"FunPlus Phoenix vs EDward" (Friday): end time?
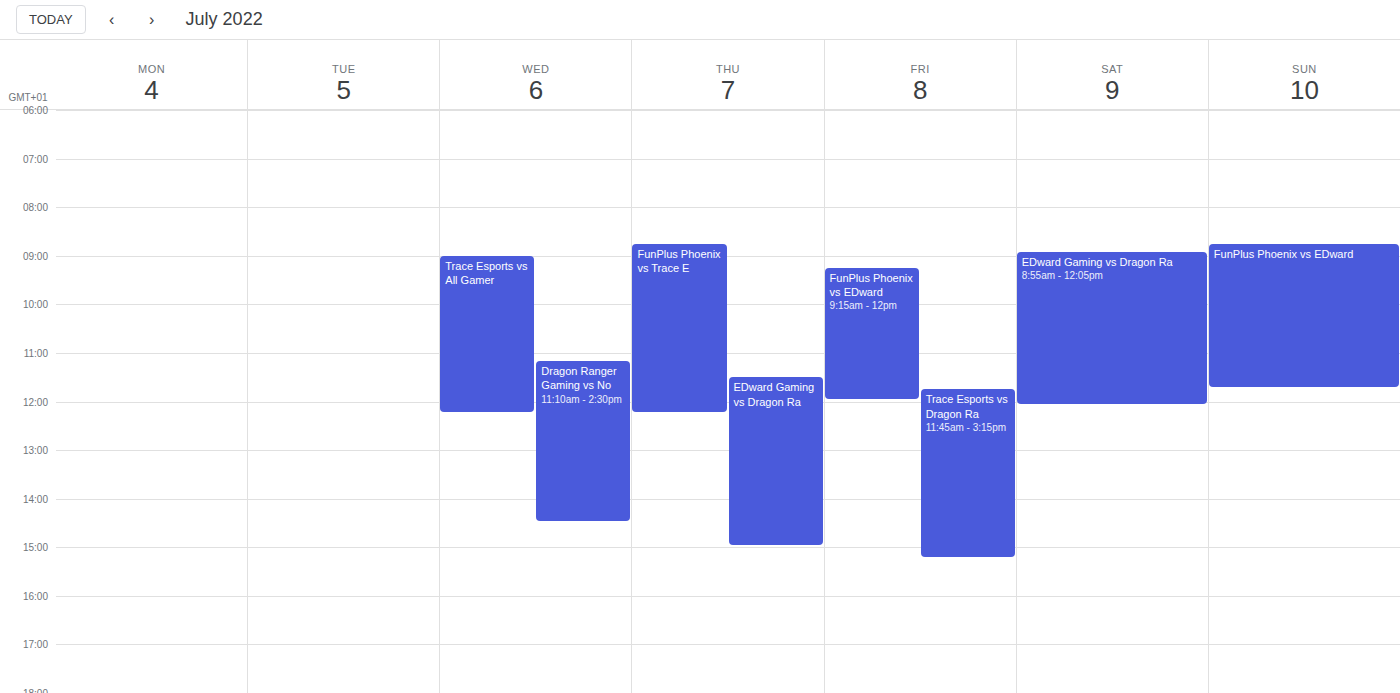
12:00 PM